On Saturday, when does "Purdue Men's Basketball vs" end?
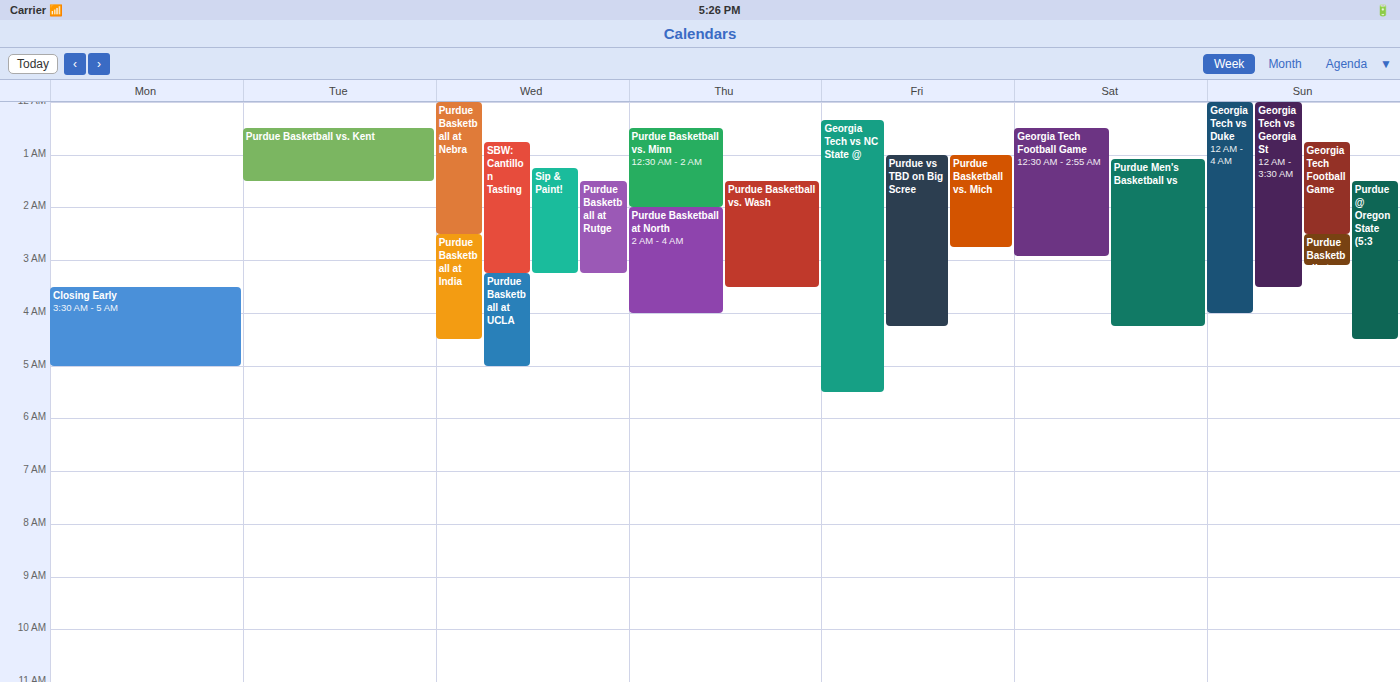
4:15 AM